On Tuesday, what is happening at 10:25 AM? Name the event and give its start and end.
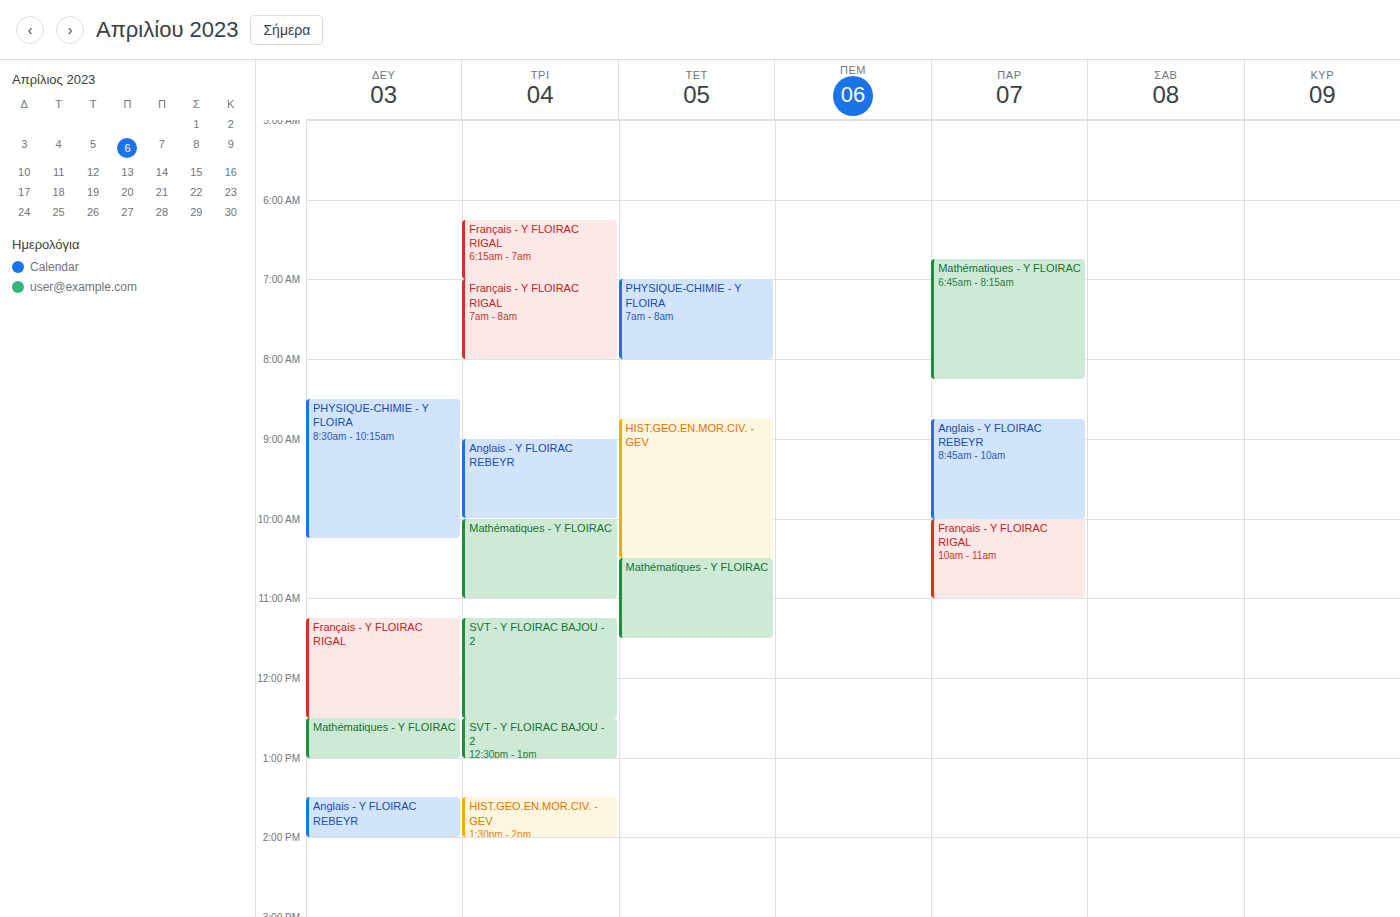
"Mathématiques - Y FLOIRAC", 10:00 AM to 11:00 AM